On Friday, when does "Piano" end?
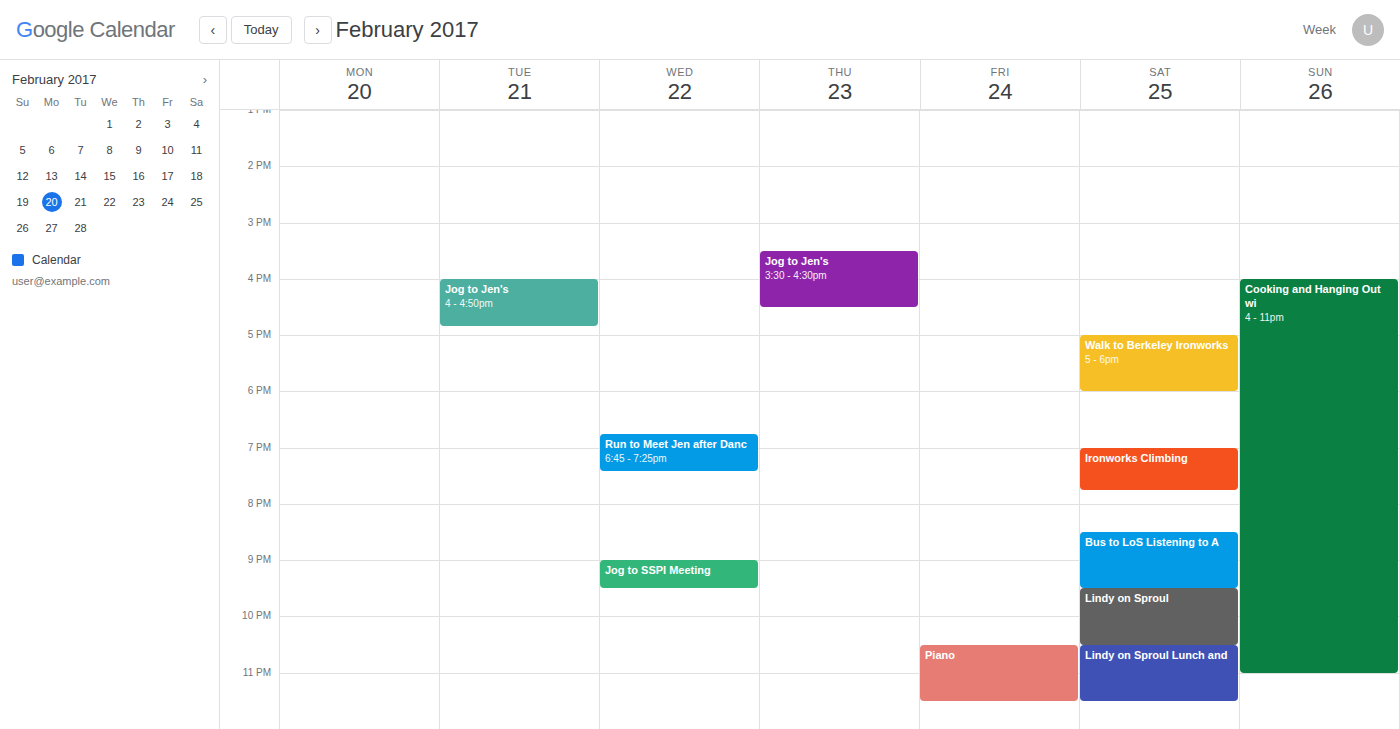
11:30 PM